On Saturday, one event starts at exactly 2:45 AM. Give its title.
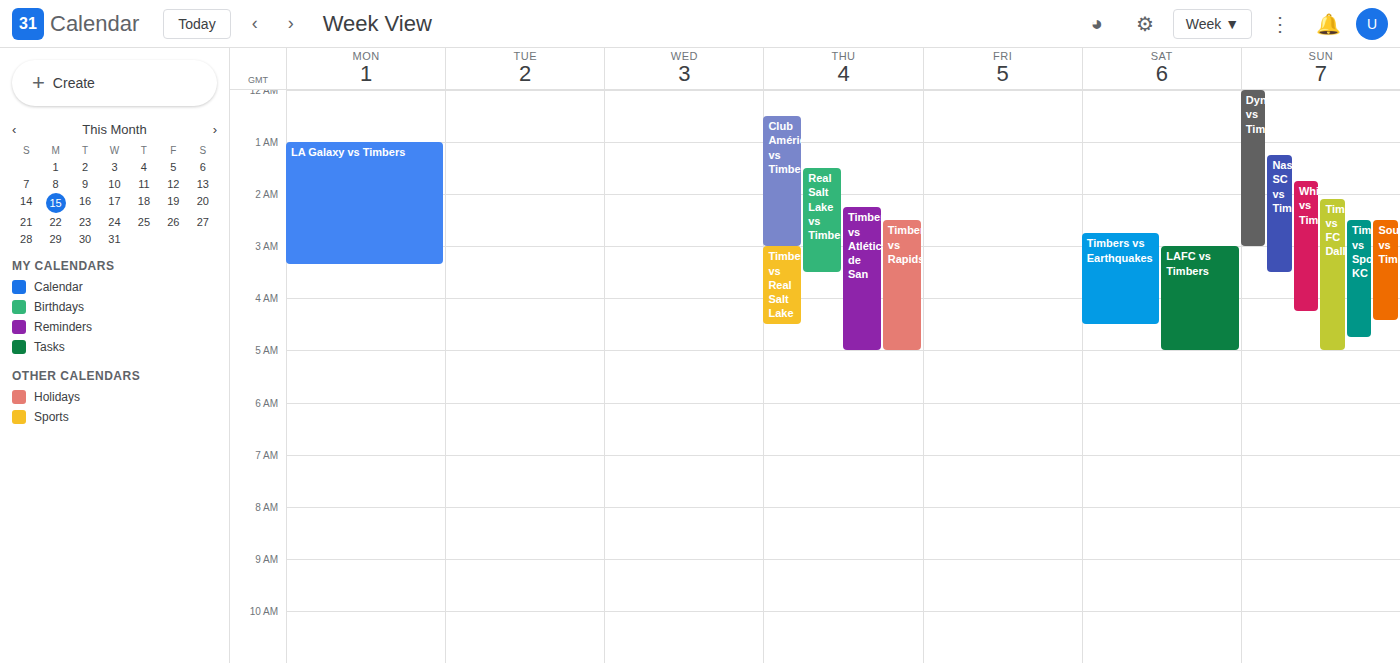
"Timbers vs Earthquakes"